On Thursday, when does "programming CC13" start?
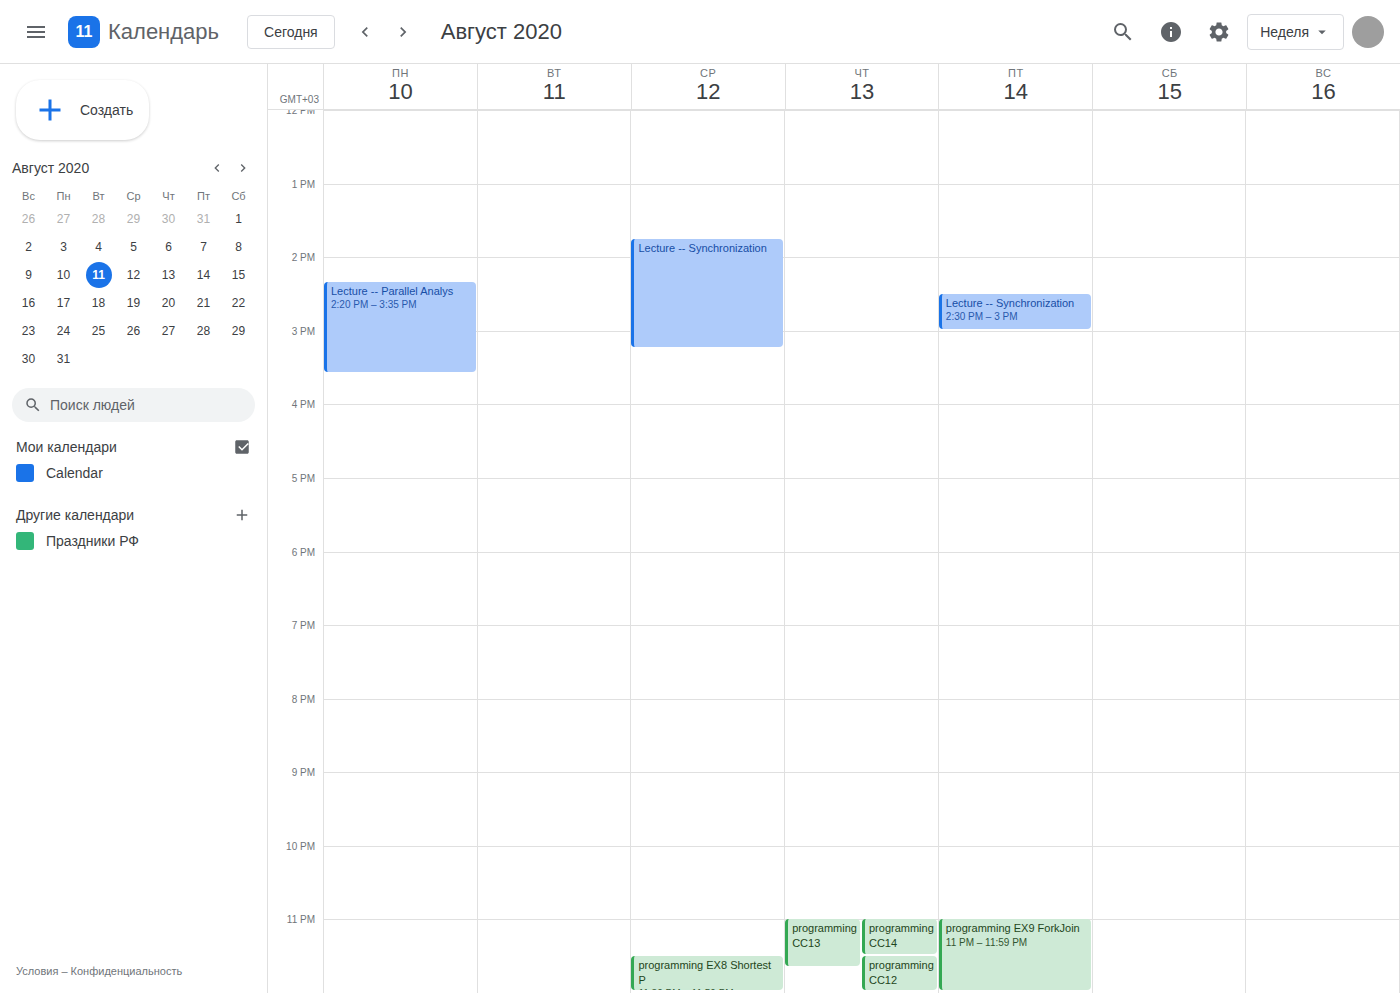
11:00 PM